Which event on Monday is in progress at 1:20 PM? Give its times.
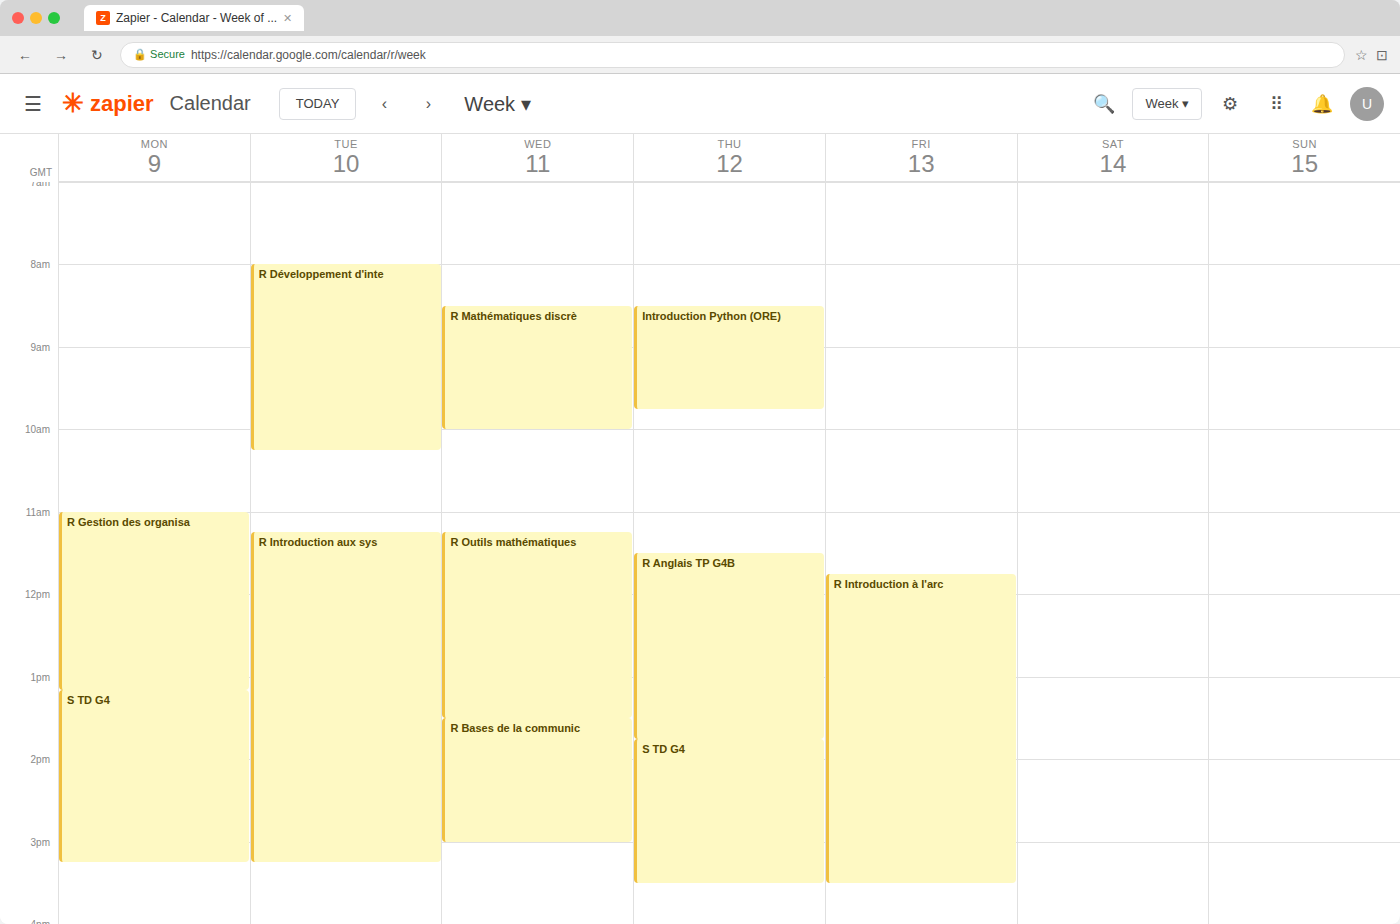
"S TD G4", 1:10 PM to 3:15 PM